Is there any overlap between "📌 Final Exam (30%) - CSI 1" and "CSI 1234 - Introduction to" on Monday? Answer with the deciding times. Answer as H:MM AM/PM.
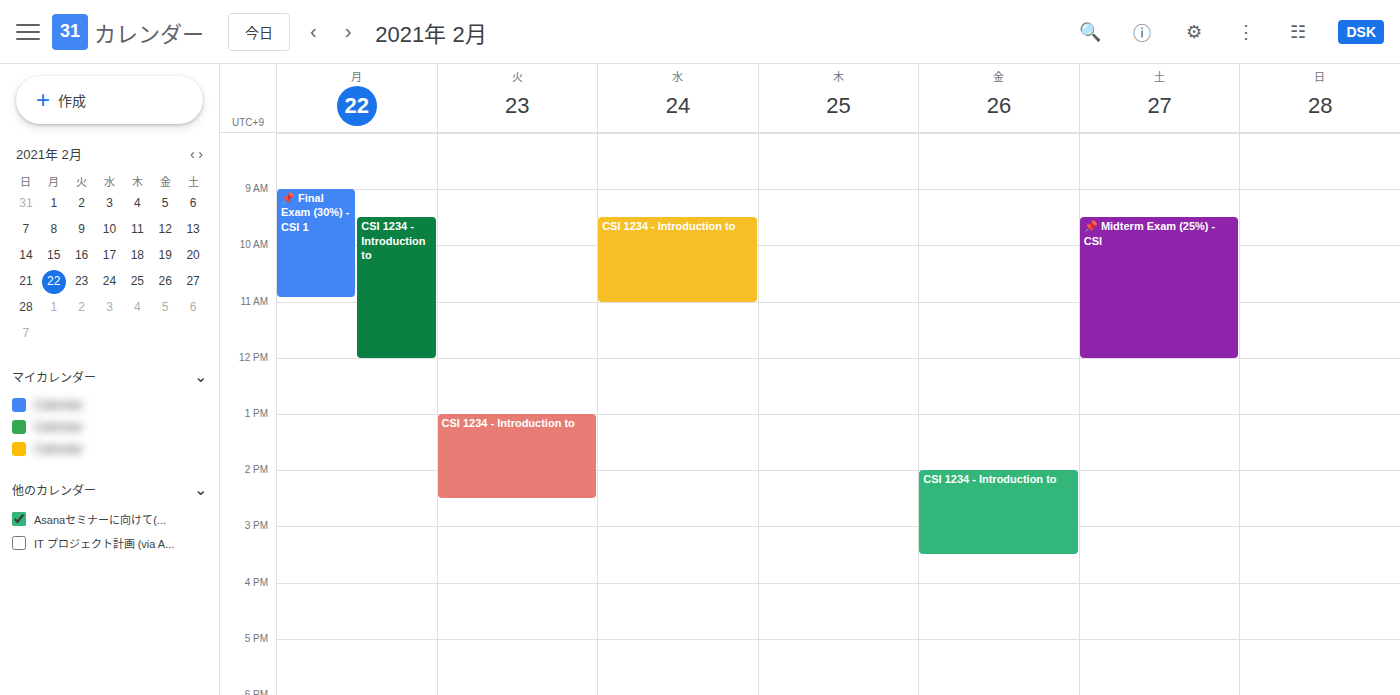
"CSI 1234 - Introduction to" starts at 9:30 AM, before "📌 Final Exam (30%) - CSI 1" ends at 10:55 AM -- they overlap.